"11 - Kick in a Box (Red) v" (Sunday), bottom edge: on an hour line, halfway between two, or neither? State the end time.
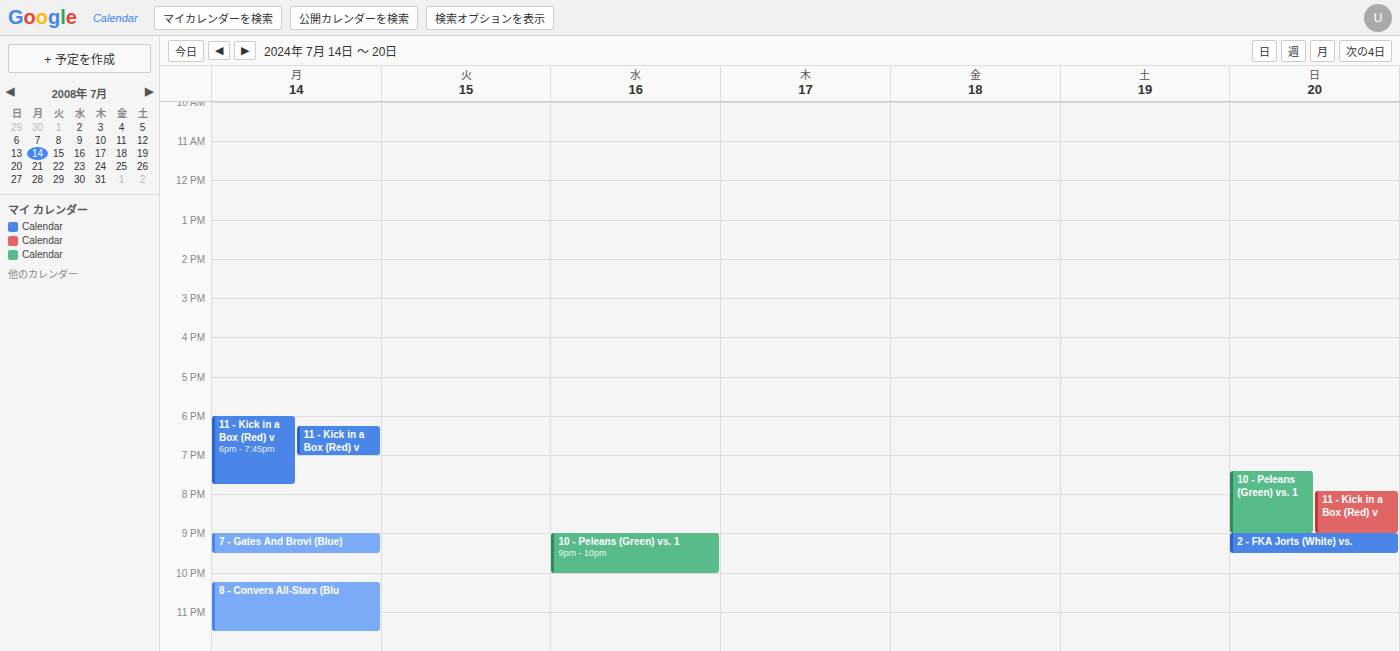
9:00 PM -- exactly on the 9 PM line.